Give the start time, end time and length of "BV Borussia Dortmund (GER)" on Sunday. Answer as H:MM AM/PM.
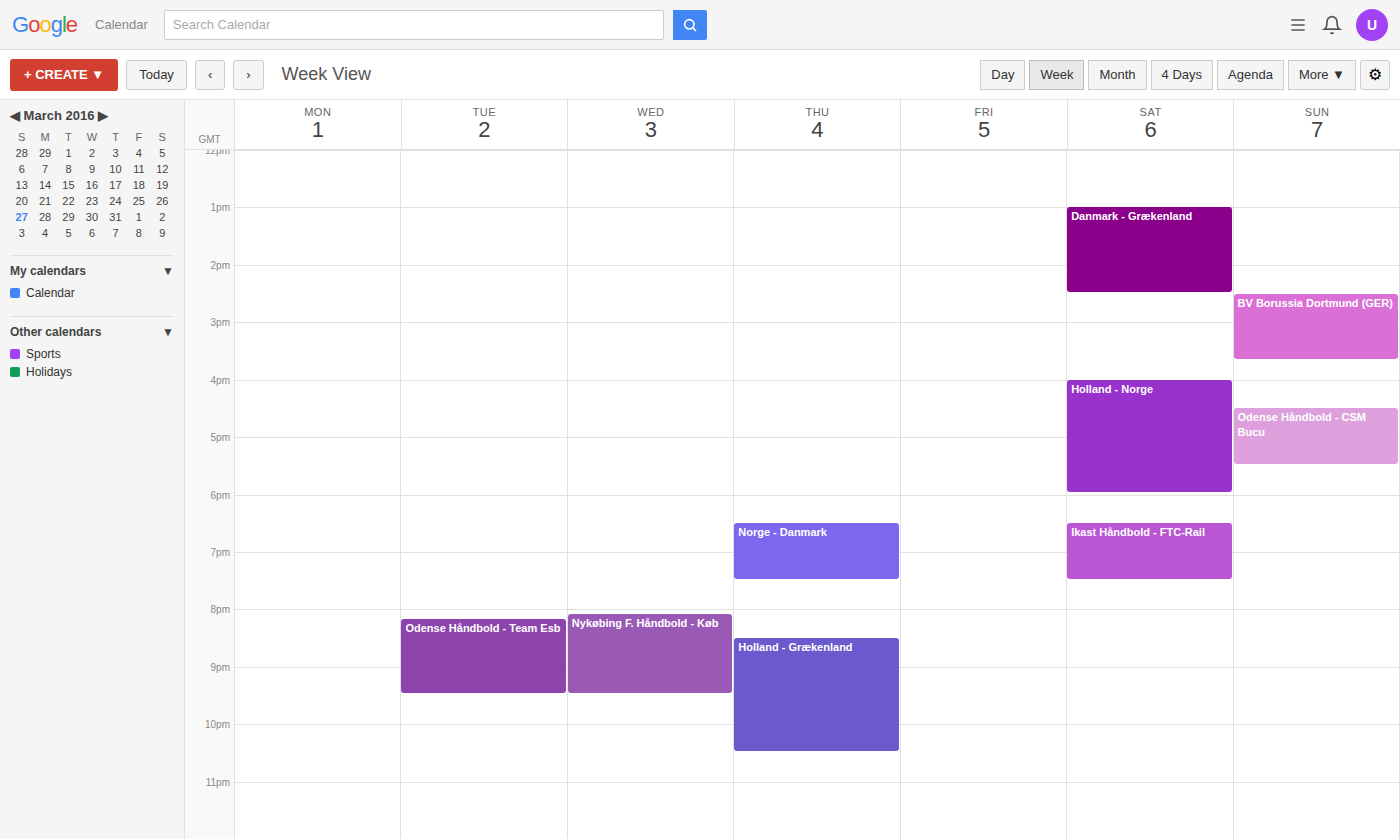
2:30 PM to 3:40 PM, 1 hour 10 minutes